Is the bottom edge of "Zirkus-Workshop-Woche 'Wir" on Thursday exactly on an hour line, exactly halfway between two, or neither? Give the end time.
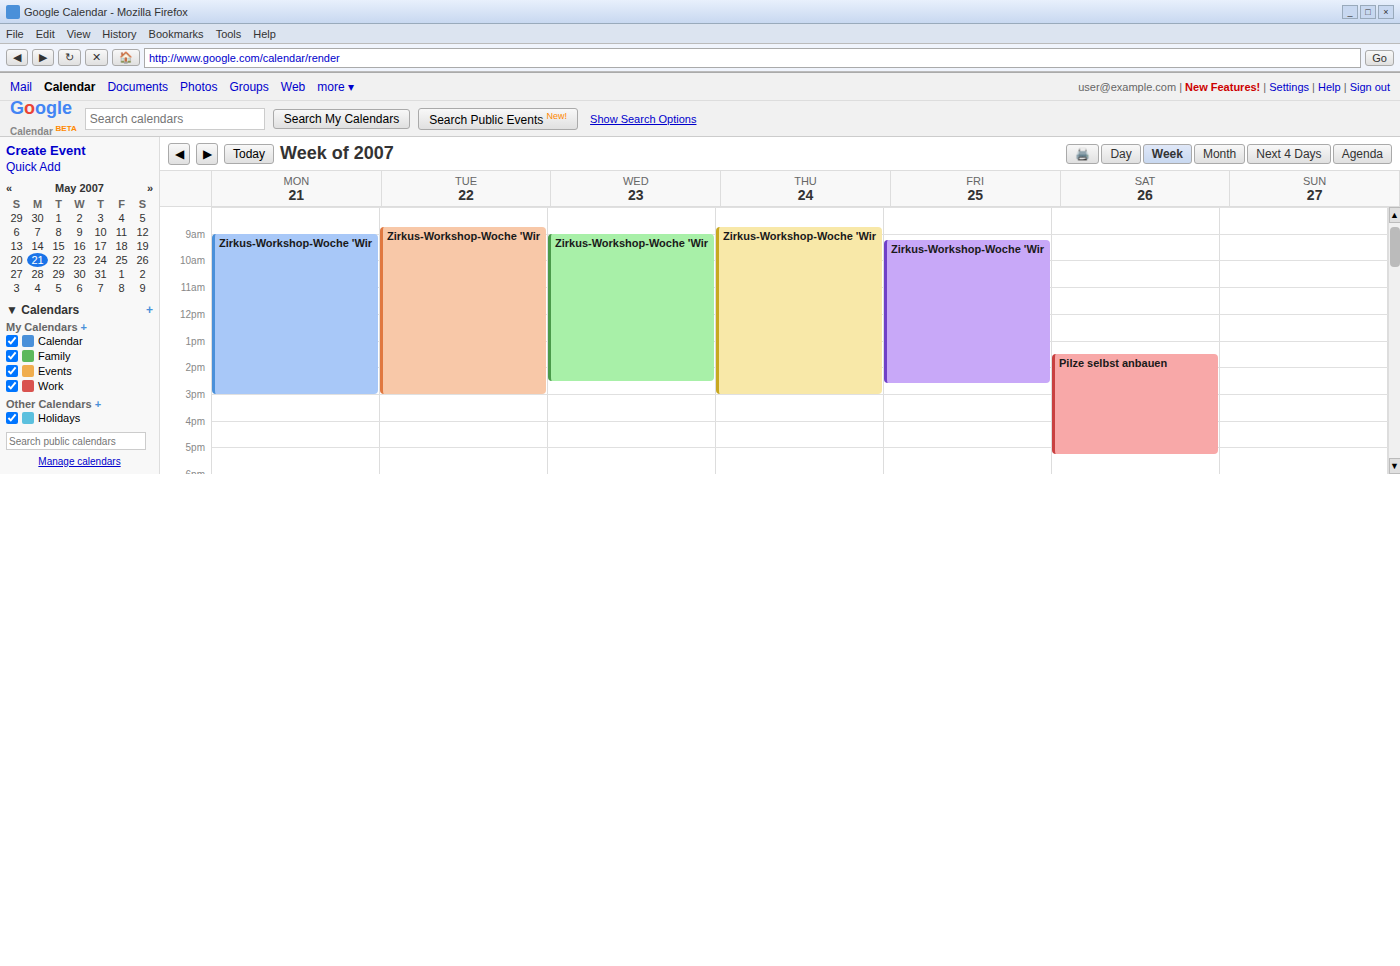
3:00 PM -- exactly on the 3 PM line.